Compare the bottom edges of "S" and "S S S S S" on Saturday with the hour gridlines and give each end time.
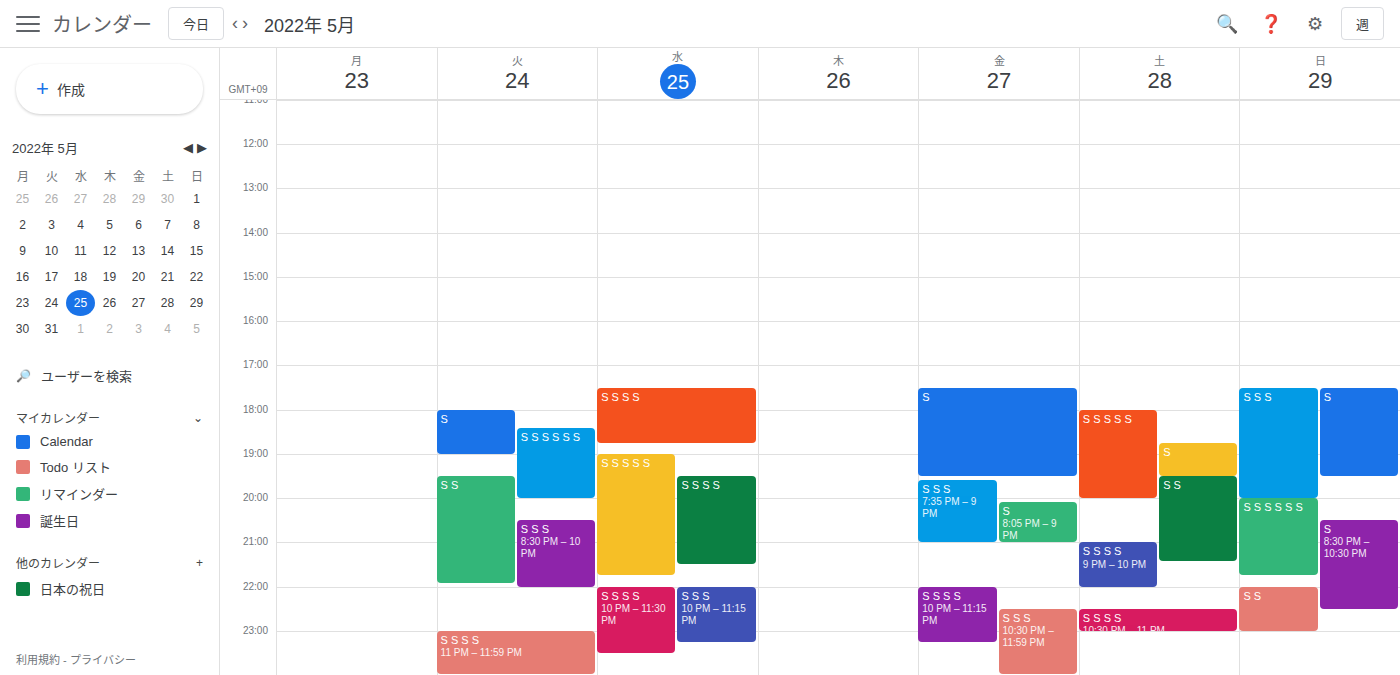
"S": 7:30 PM, halfway between the 7 PM and 8 PM lines. "S S S S S": 8:00 PM, exactly on the 8 PM line.